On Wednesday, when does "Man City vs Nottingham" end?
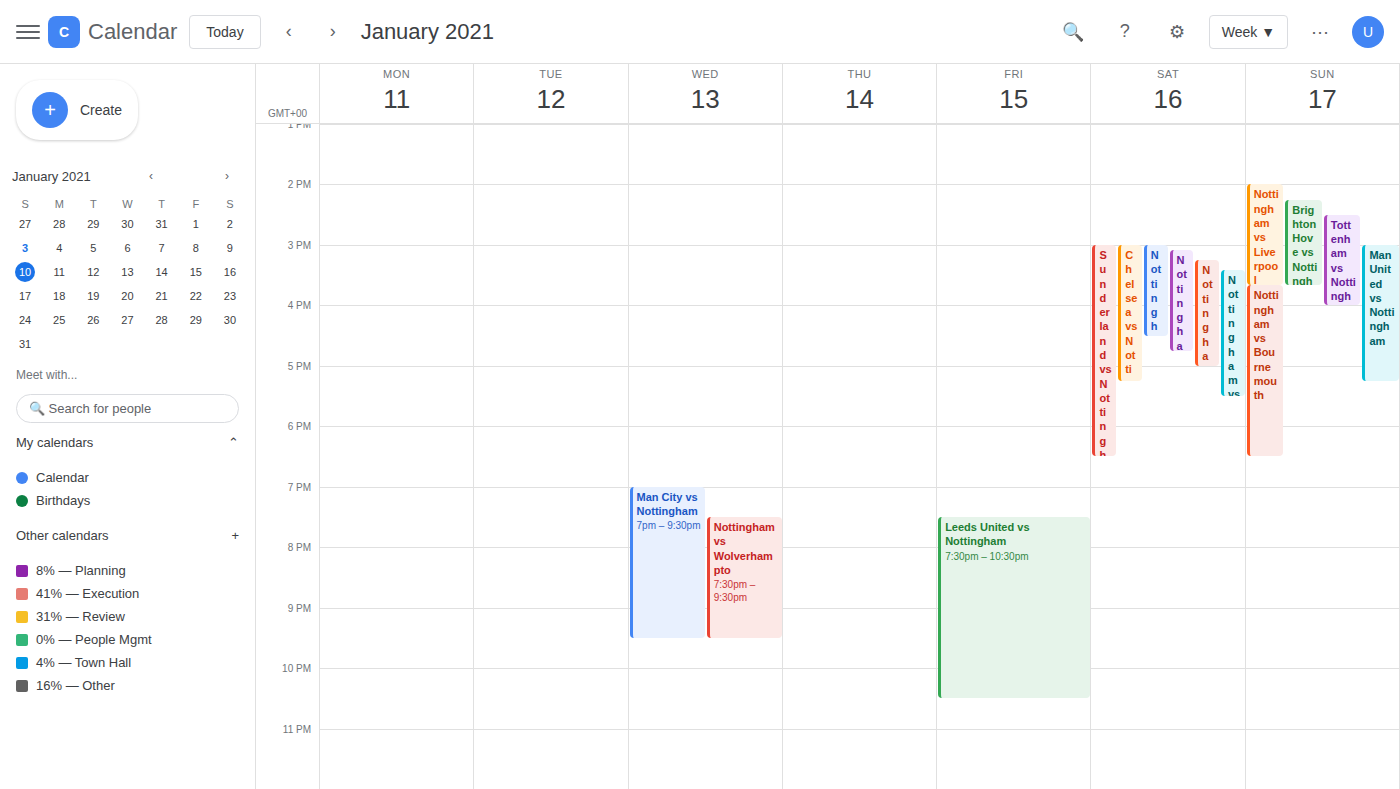
9:30 PM